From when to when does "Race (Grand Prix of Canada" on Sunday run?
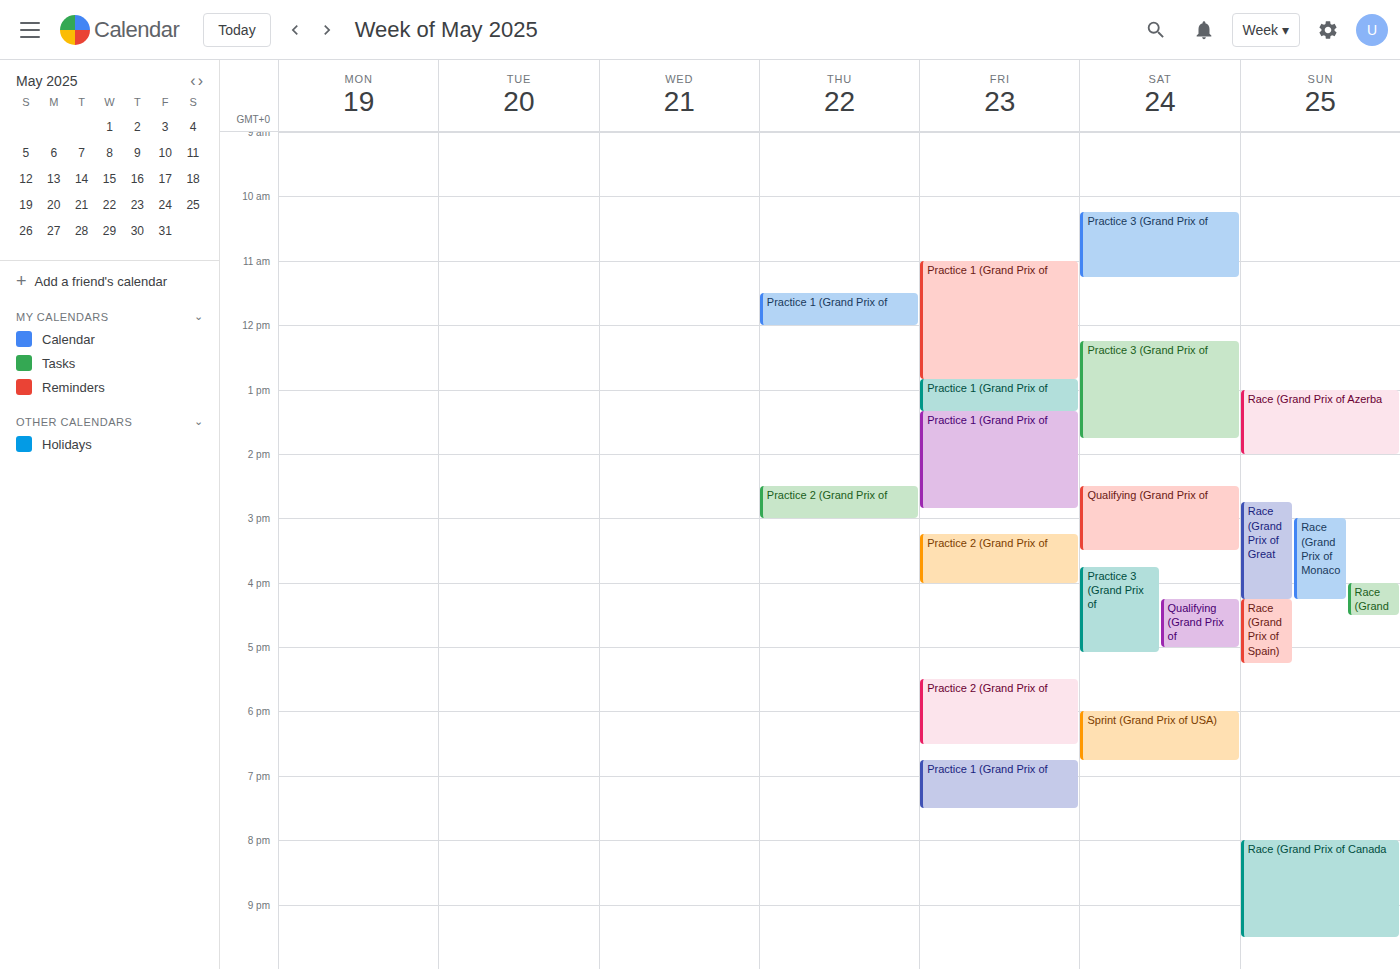
8:00 PM to 9:30 PM